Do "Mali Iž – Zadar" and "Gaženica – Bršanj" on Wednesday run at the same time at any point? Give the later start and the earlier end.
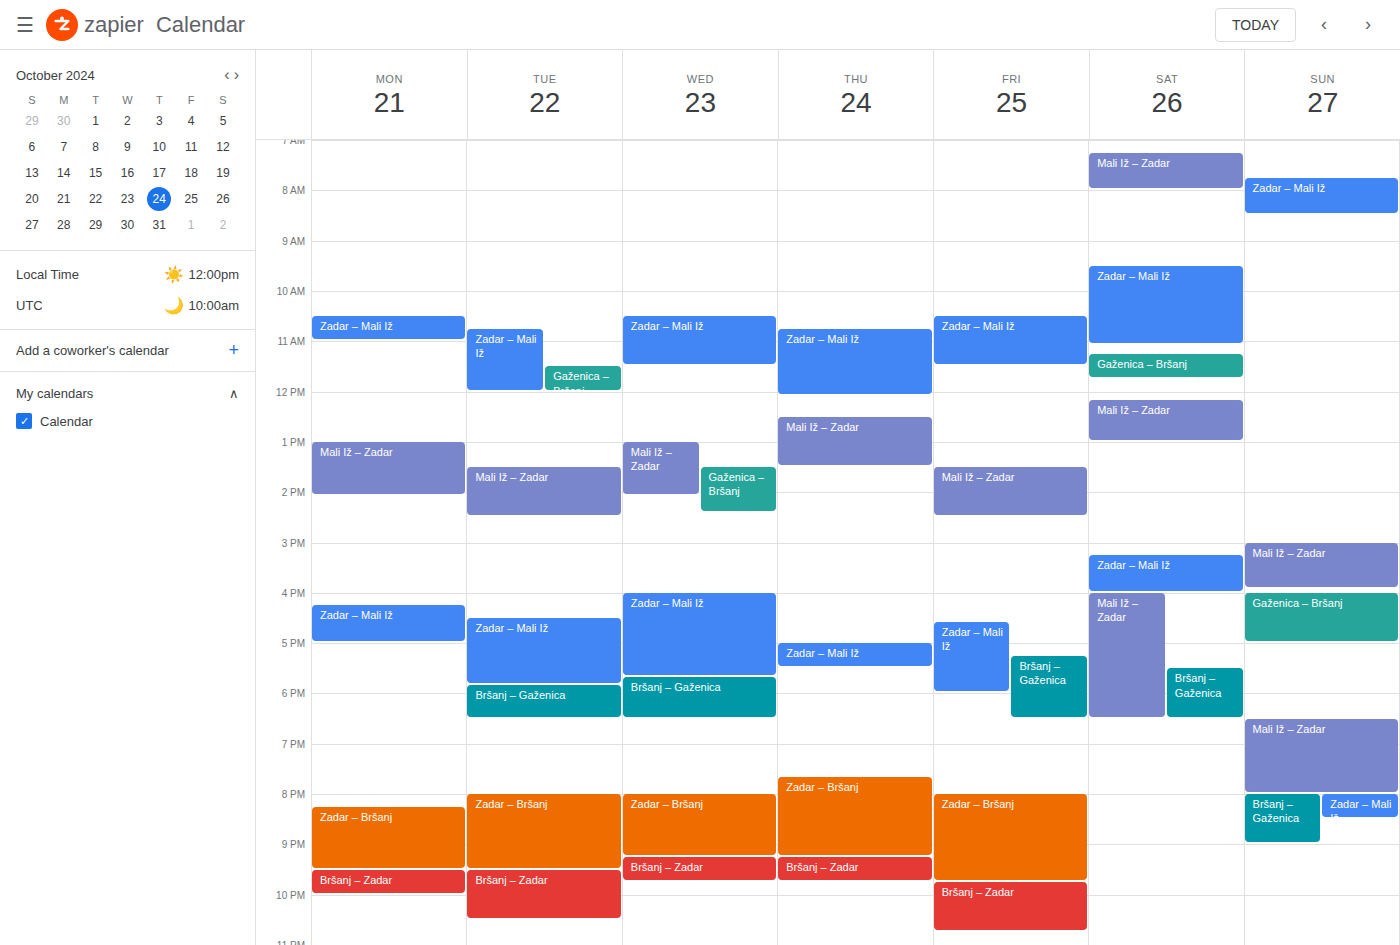
"Gaženica – Bršanj" starts at 13:30, before "Mali Iž – Zadar" ends at 14:05 -- they overlap.